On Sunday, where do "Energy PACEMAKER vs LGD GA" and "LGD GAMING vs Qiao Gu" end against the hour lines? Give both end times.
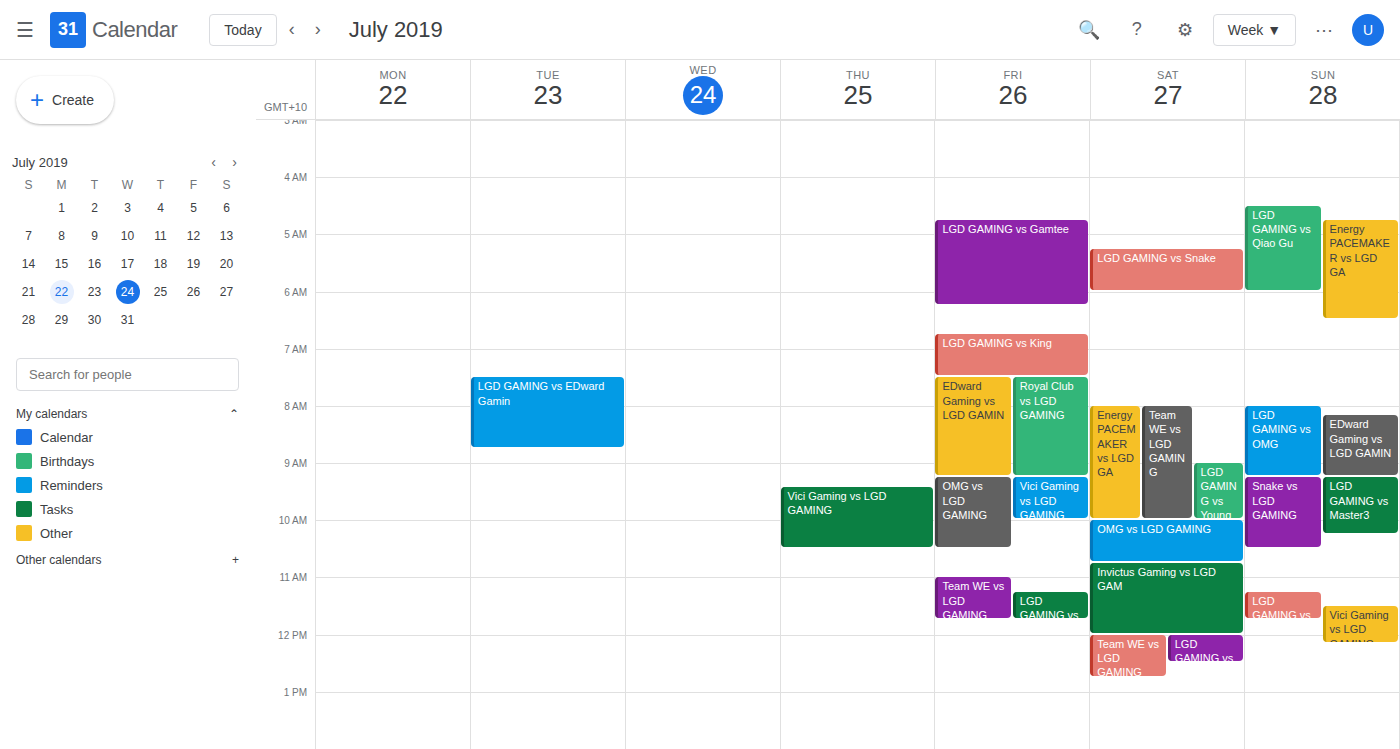
"Energy PACEMAKER vs LGD GA": 6:30 AM, halfway between the 6 AM and 7 AM lines. "LGD GAMING vs Qiao Gu": 6:00 AM, exactly on the 6 AM line.